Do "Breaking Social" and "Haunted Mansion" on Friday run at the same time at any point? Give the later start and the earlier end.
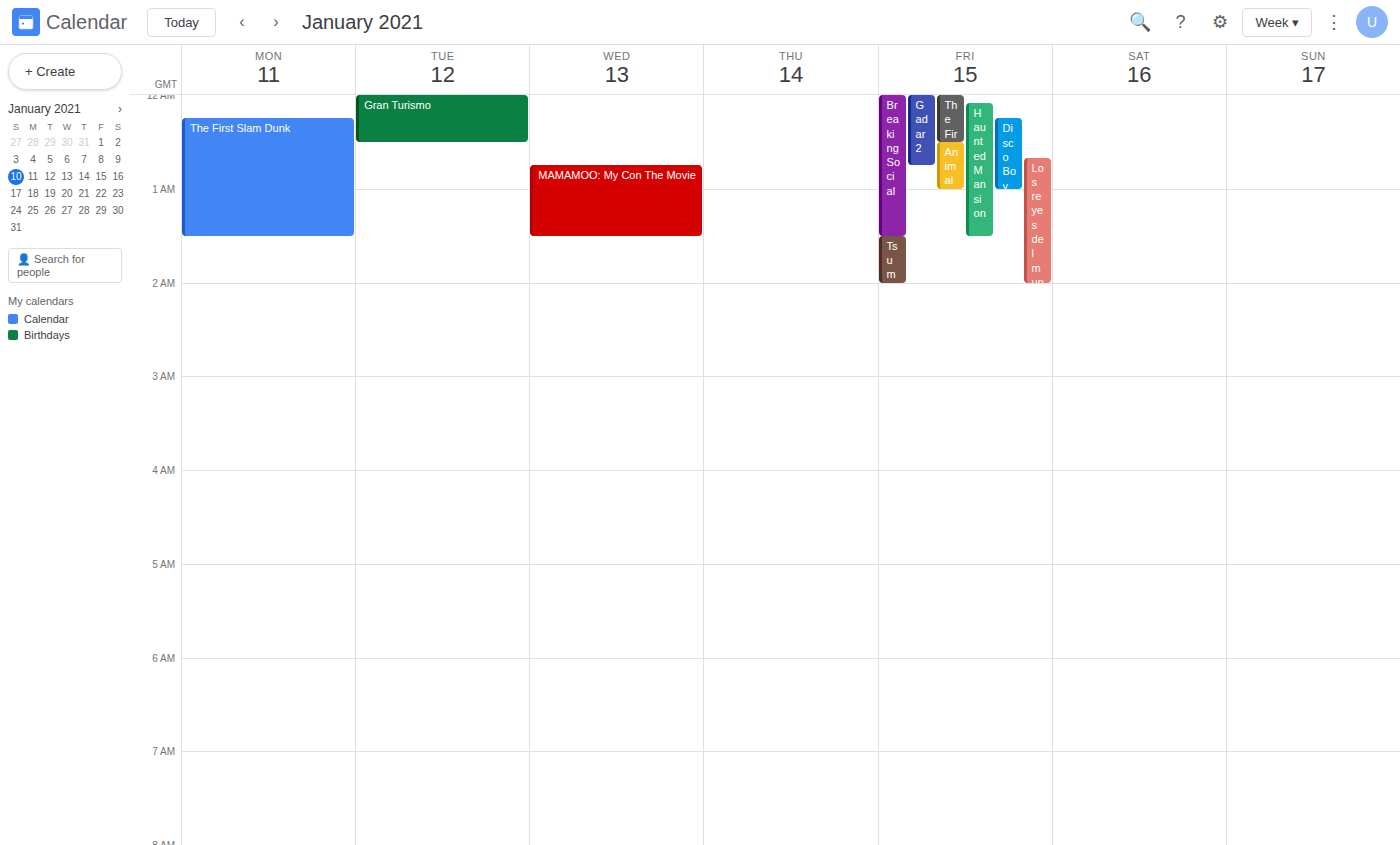
"Haunted Mansion" starts at 00:05, before "Breaking Social" ends at 01:30 -- they overlap.